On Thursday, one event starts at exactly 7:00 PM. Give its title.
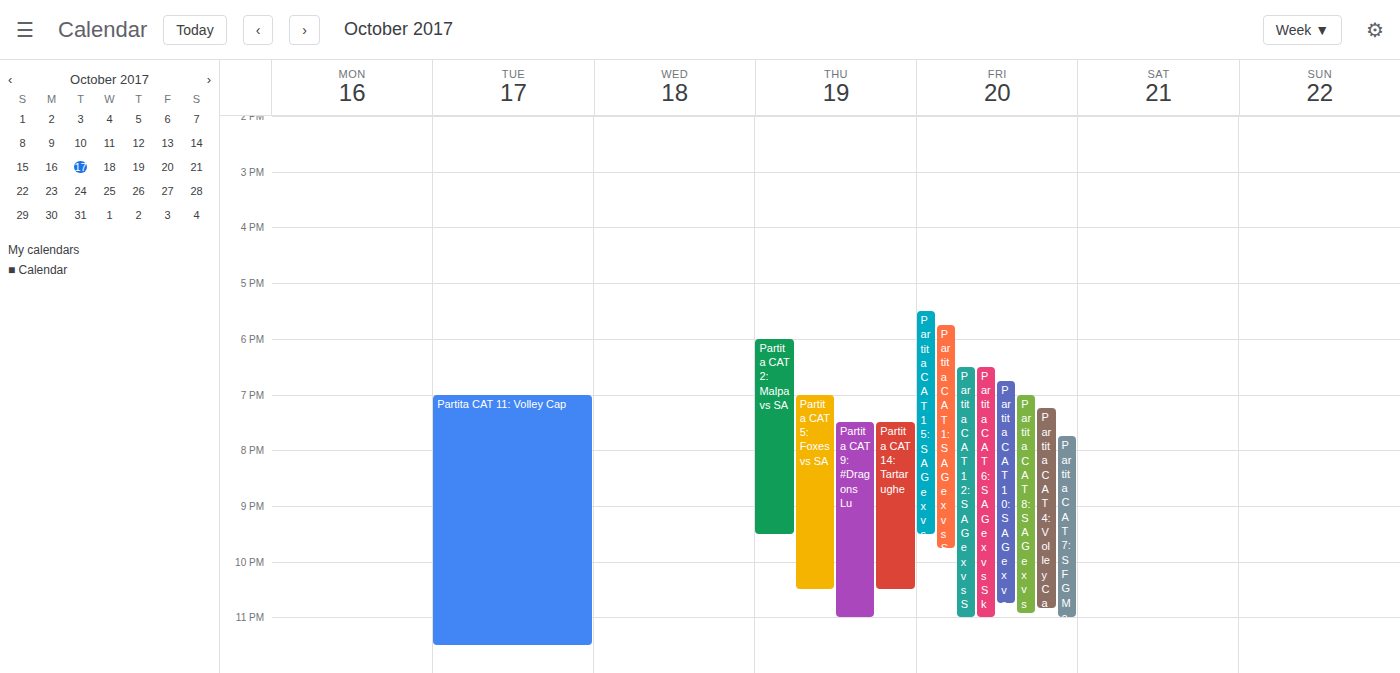
"Partita CAT 5: Foxes vs SA"